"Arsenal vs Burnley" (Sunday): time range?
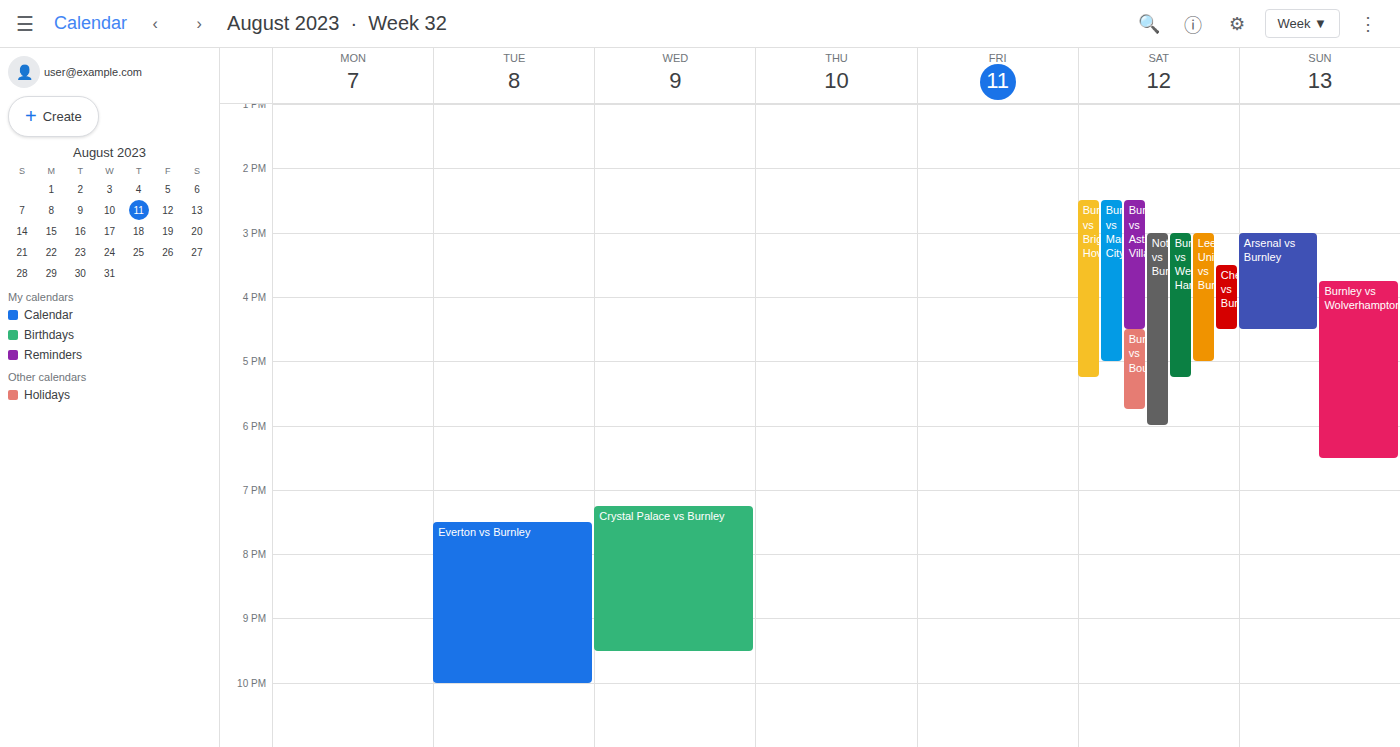
3:00 PM to 4:30 PM